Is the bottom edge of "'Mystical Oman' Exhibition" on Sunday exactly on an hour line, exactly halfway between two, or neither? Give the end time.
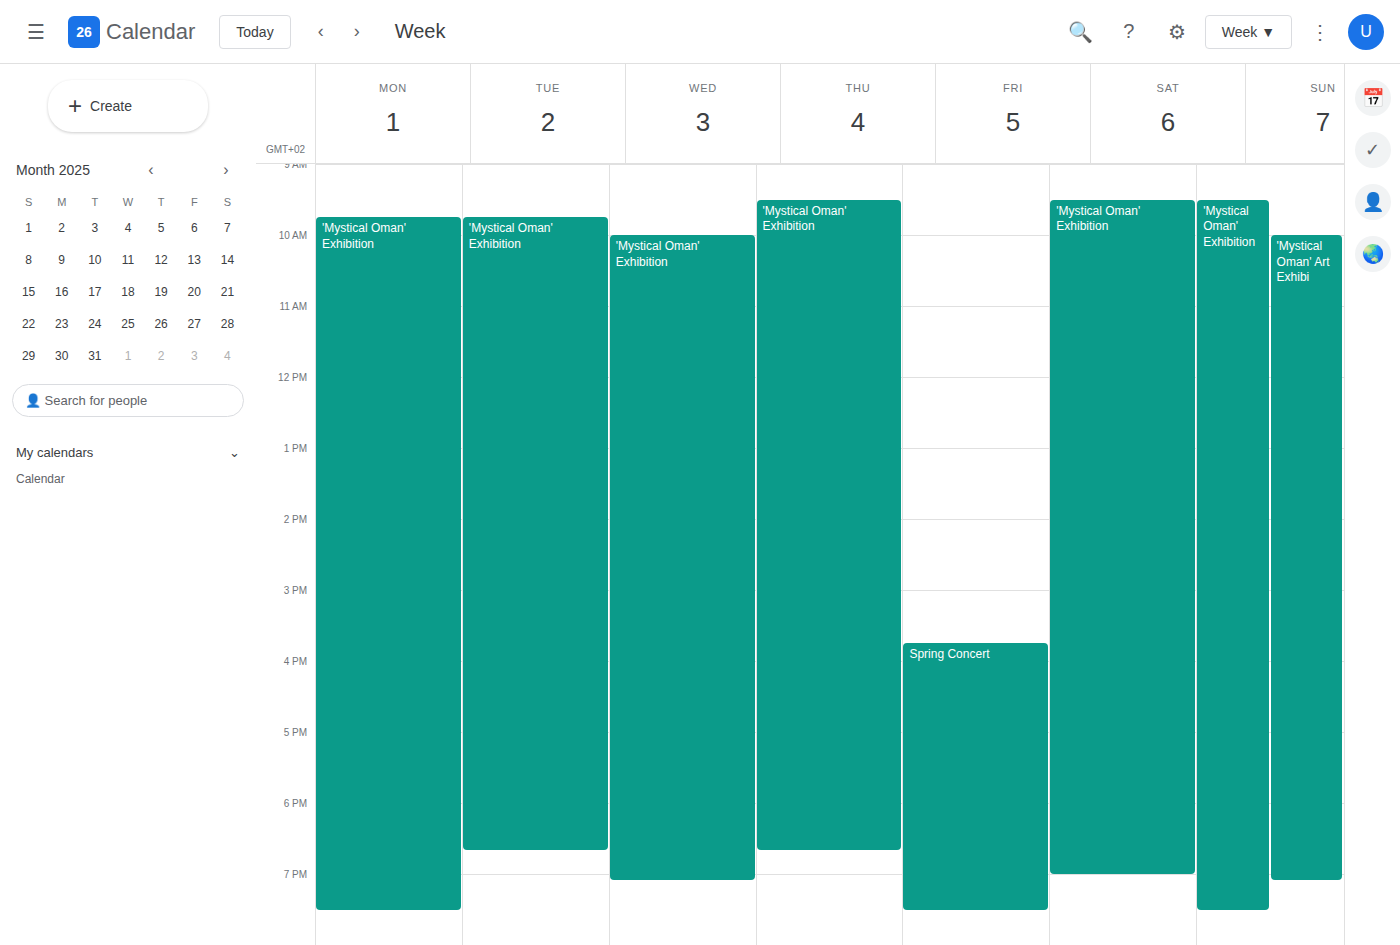
7:30 PM -- halfway between the 7 PM and 8 PM lines.